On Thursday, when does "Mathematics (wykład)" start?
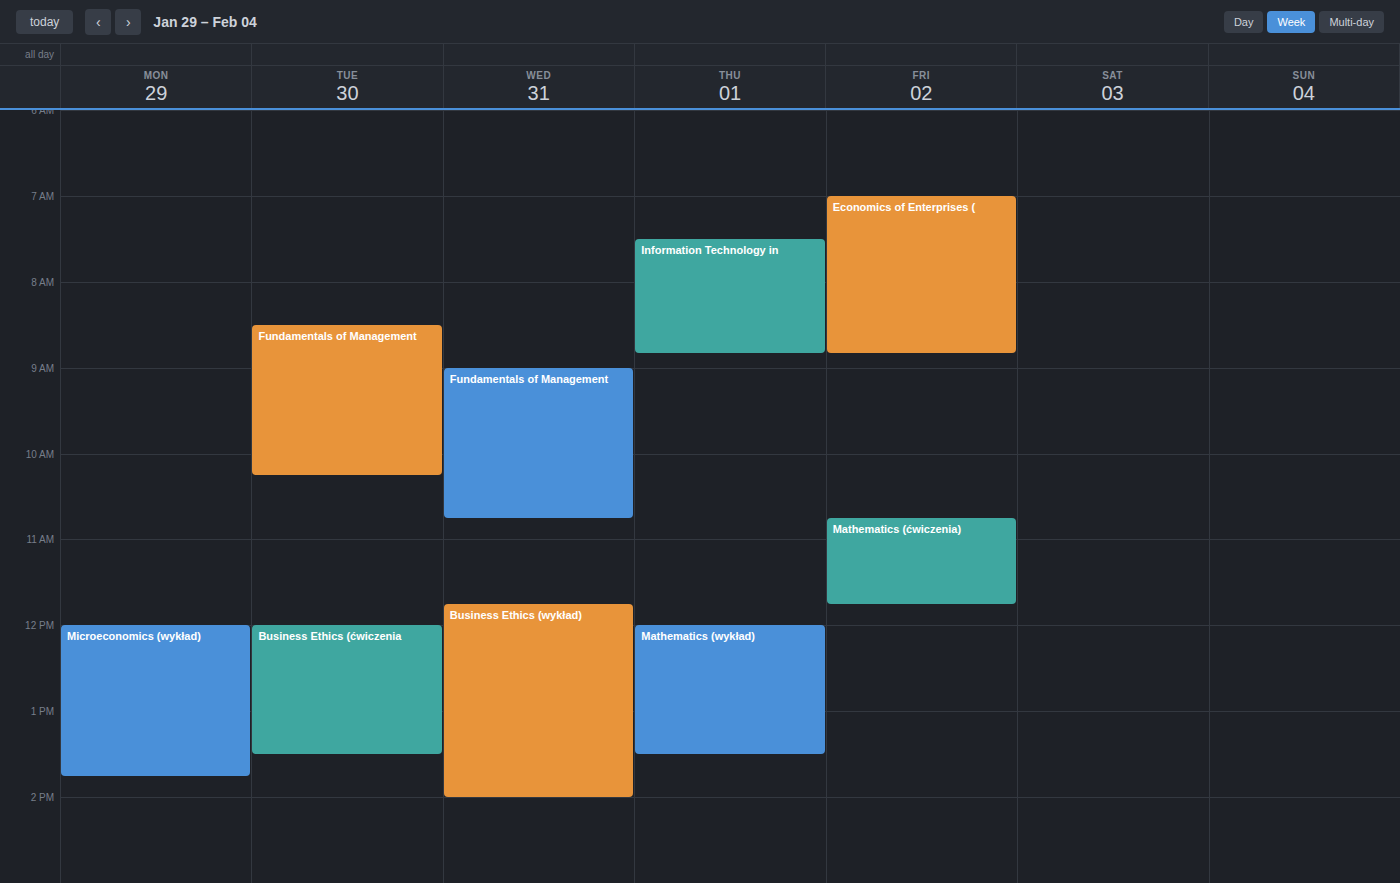
12:00 PM